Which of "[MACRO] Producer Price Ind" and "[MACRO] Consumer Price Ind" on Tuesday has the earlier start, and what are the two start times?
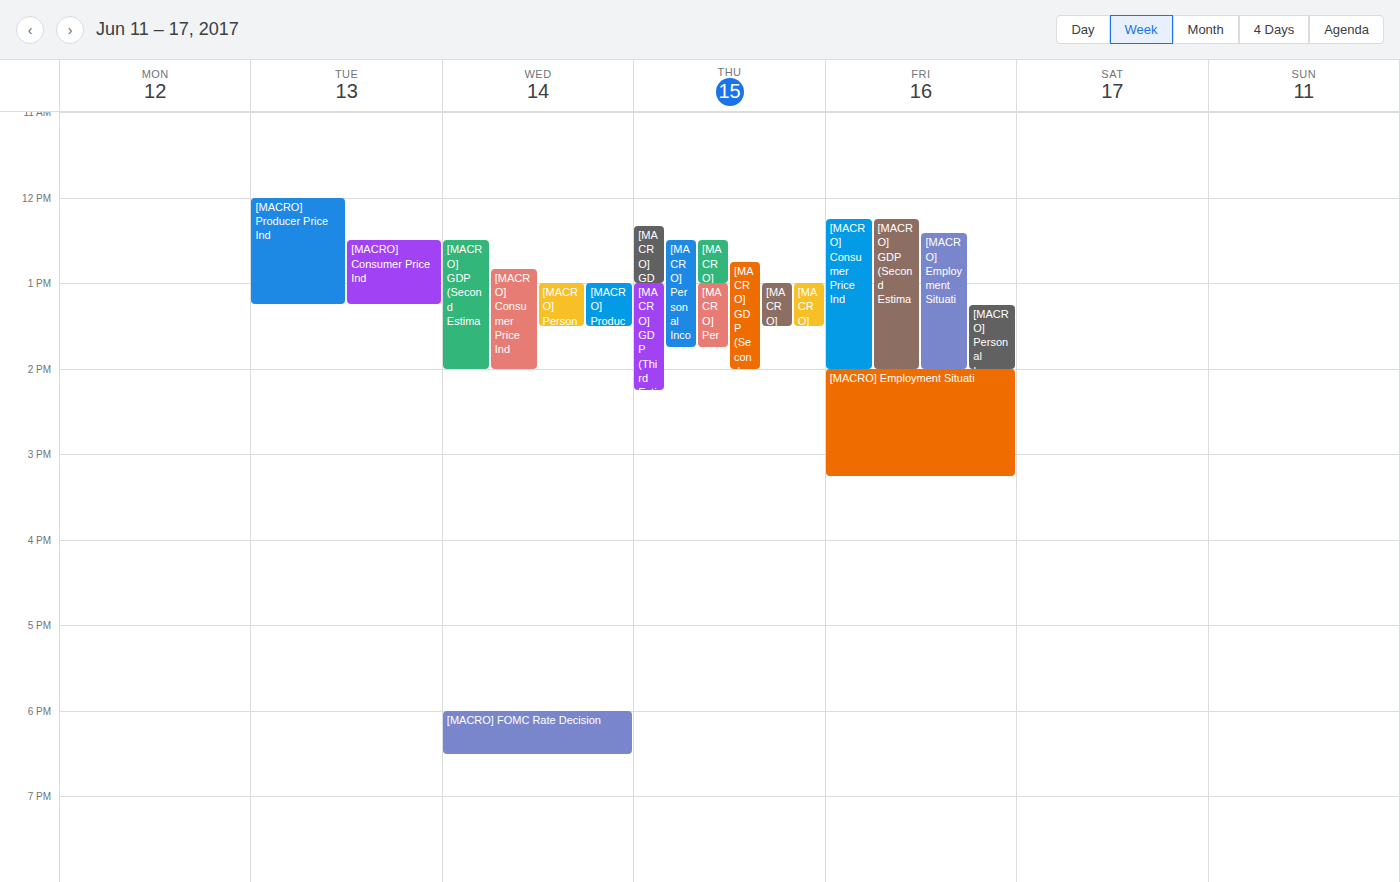
"[MACRO] Producer Price Ind" 12:00 PM; "[MACRO] Consumer Price Ind" 12:30 PM.